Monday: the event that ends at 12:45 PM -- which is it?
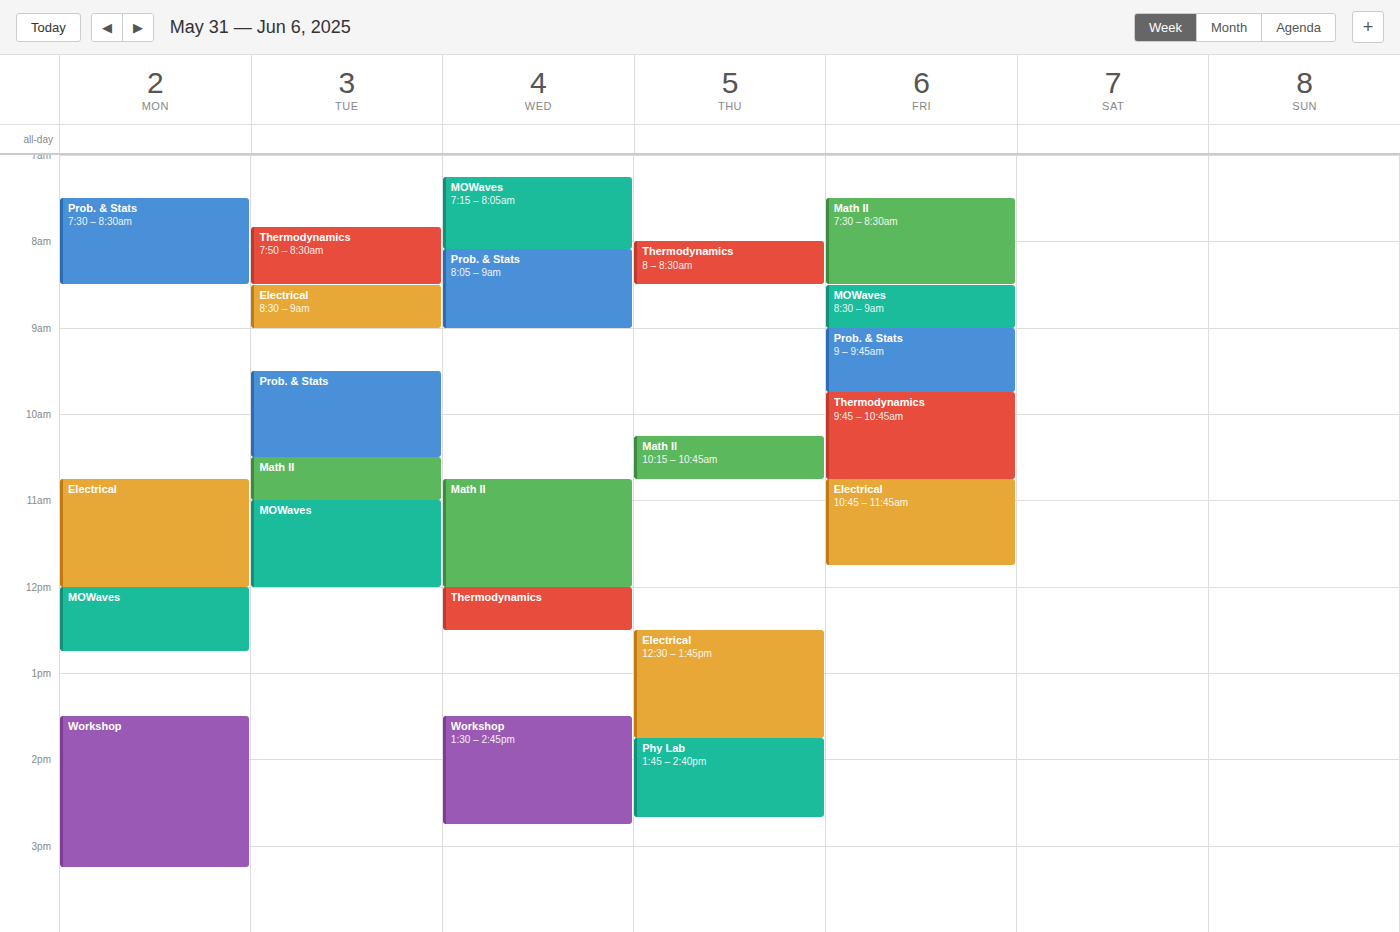
"MOWaves"